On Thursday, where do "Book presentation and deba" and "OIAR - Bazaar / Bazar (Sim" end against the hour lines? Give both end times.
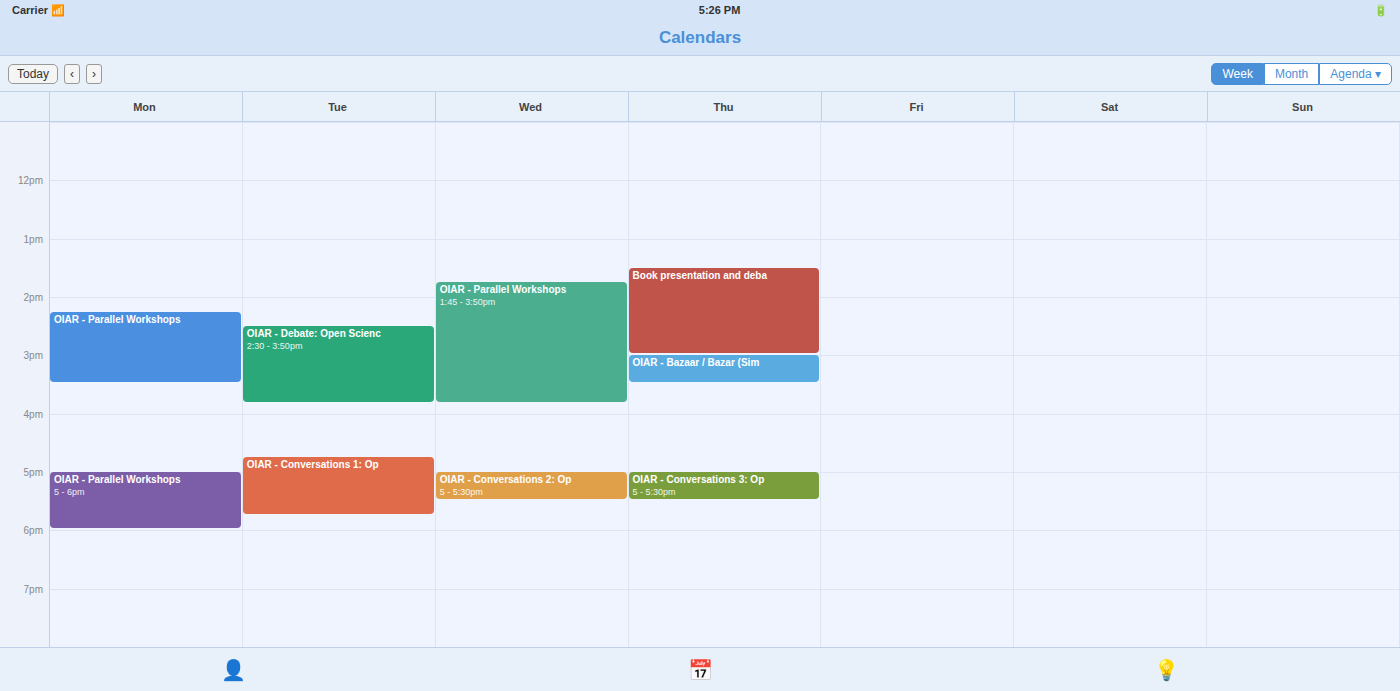
"Book presentation and deba": 3:00 PM, exactly on the 3 PM line. "OIAR - Bazaar / Bazar (Sim": 3:30 PM, halfway between the 3 PM and 4 PM lines.